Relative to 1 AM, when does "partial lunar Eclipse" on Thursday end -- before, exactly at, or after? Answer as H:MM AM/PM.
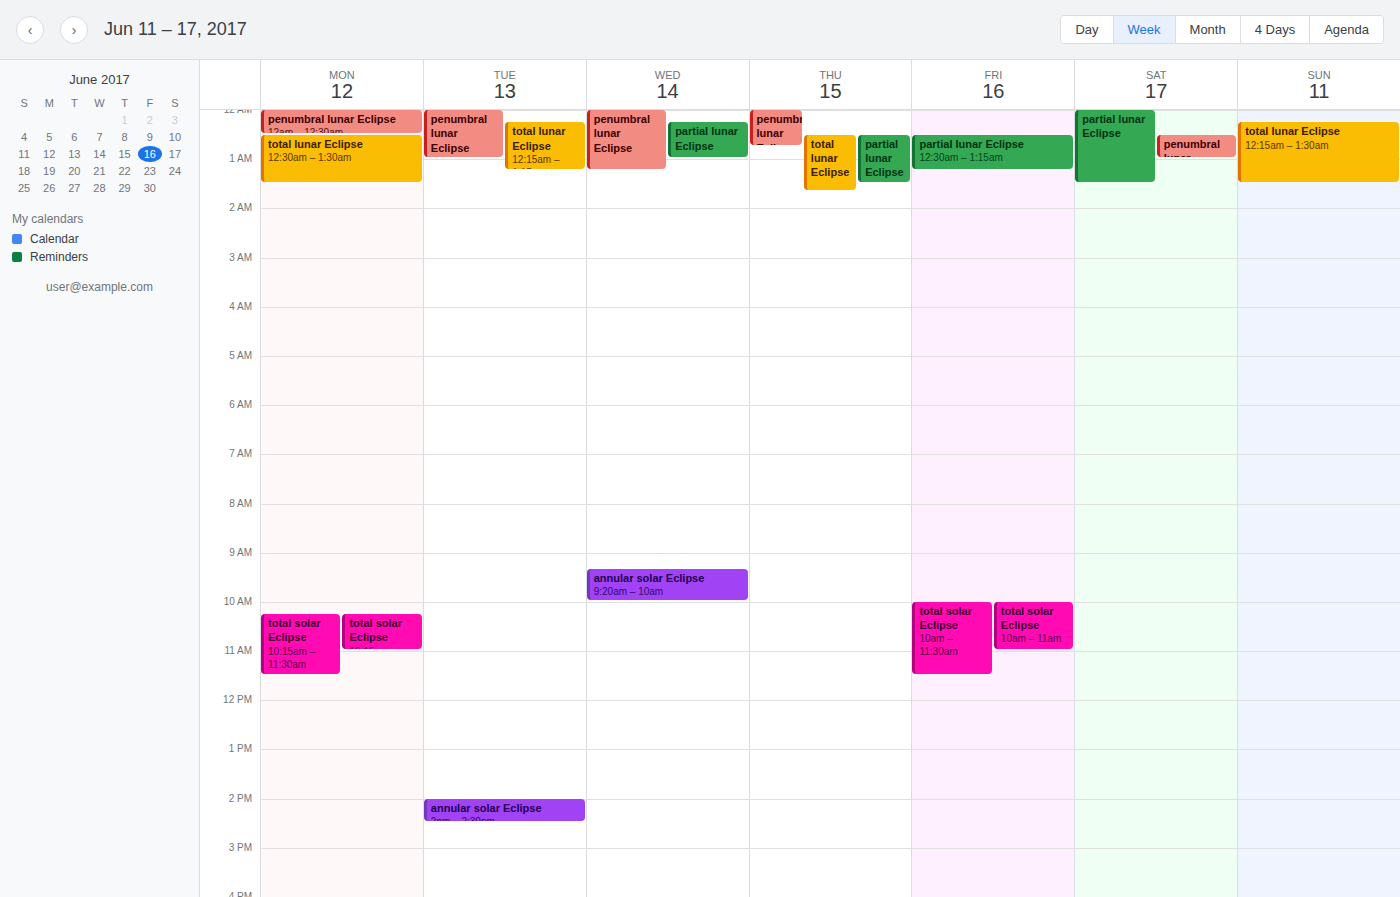
1:30 AM -- after 1 AM, 30 minutes below the 1 AM line.